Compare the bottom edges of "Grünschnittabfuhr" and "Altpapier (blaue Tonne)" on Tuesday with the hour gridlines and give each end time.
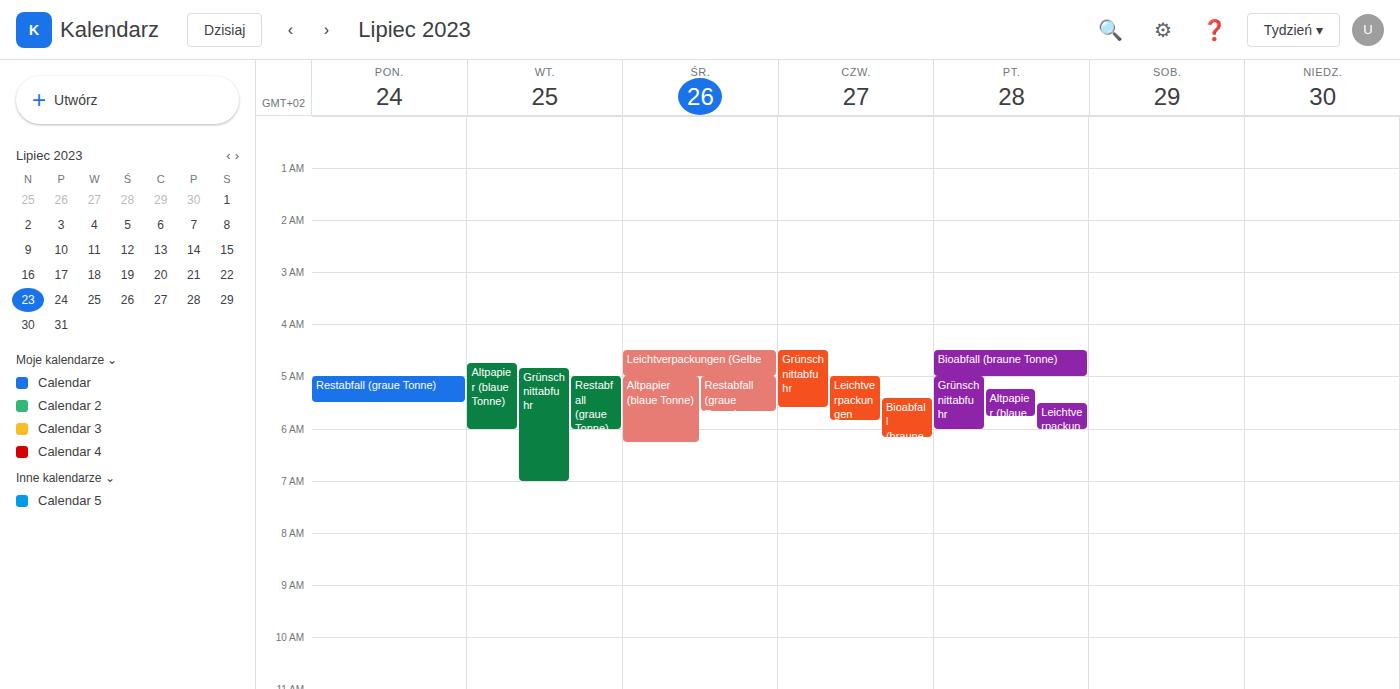
"Grünschnittabfuhr": 7:00 AM, exactly on the 7 AM line. "Altpapier (blaue Tonne)": 6:00 AM, exactly on the 6 AM line.